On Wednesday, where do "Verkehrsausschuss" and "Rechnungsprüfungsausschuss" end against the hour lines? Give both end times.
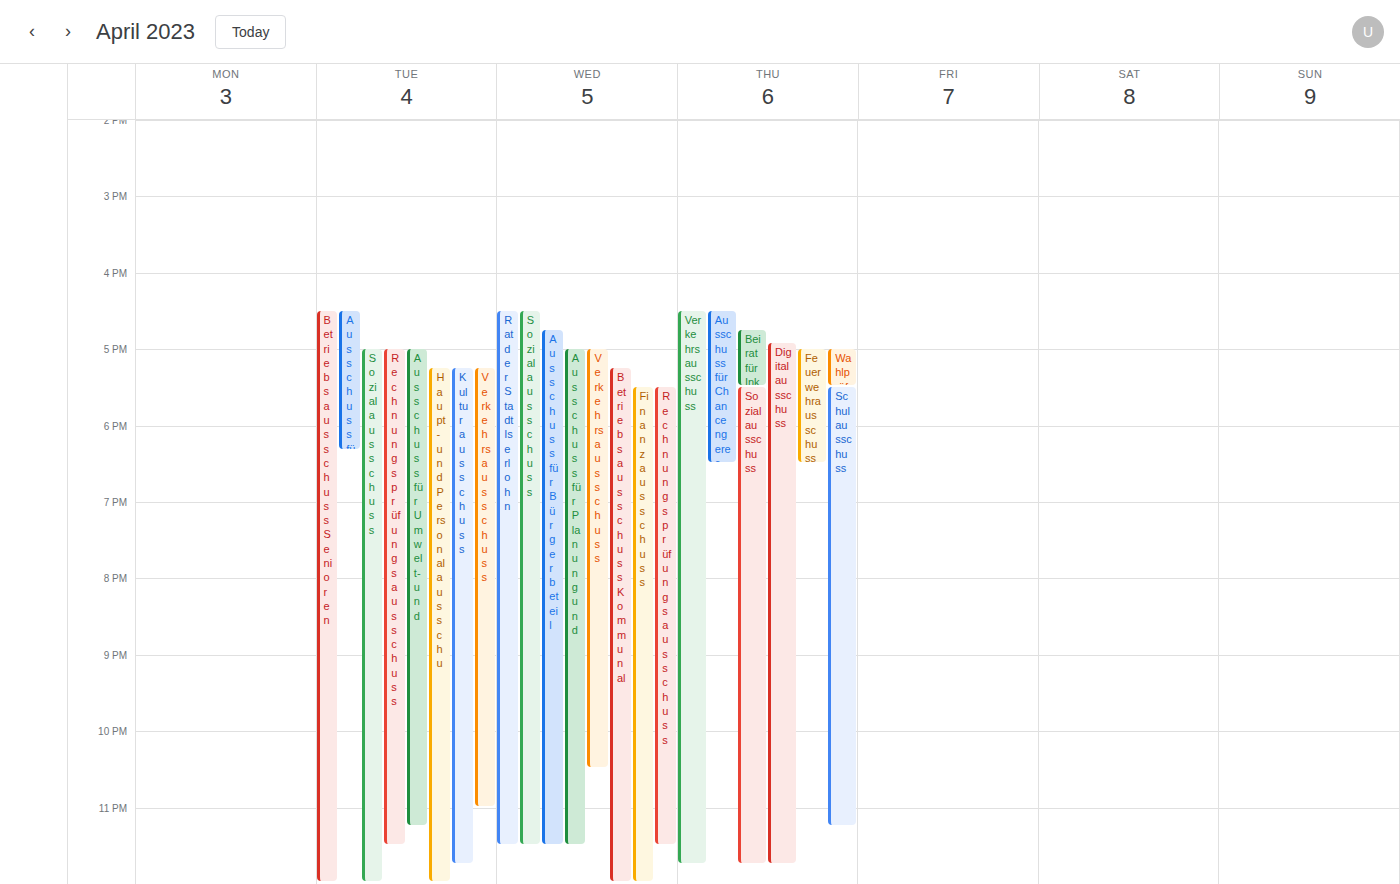
"Verkehrsausschuss": 10:30 PM, halfway between the 10 PM and 11 PM lines. "Rechnungsprüfungsausschuss": 11:30 PM, halfway between the 11 PM and 12 AM lines.